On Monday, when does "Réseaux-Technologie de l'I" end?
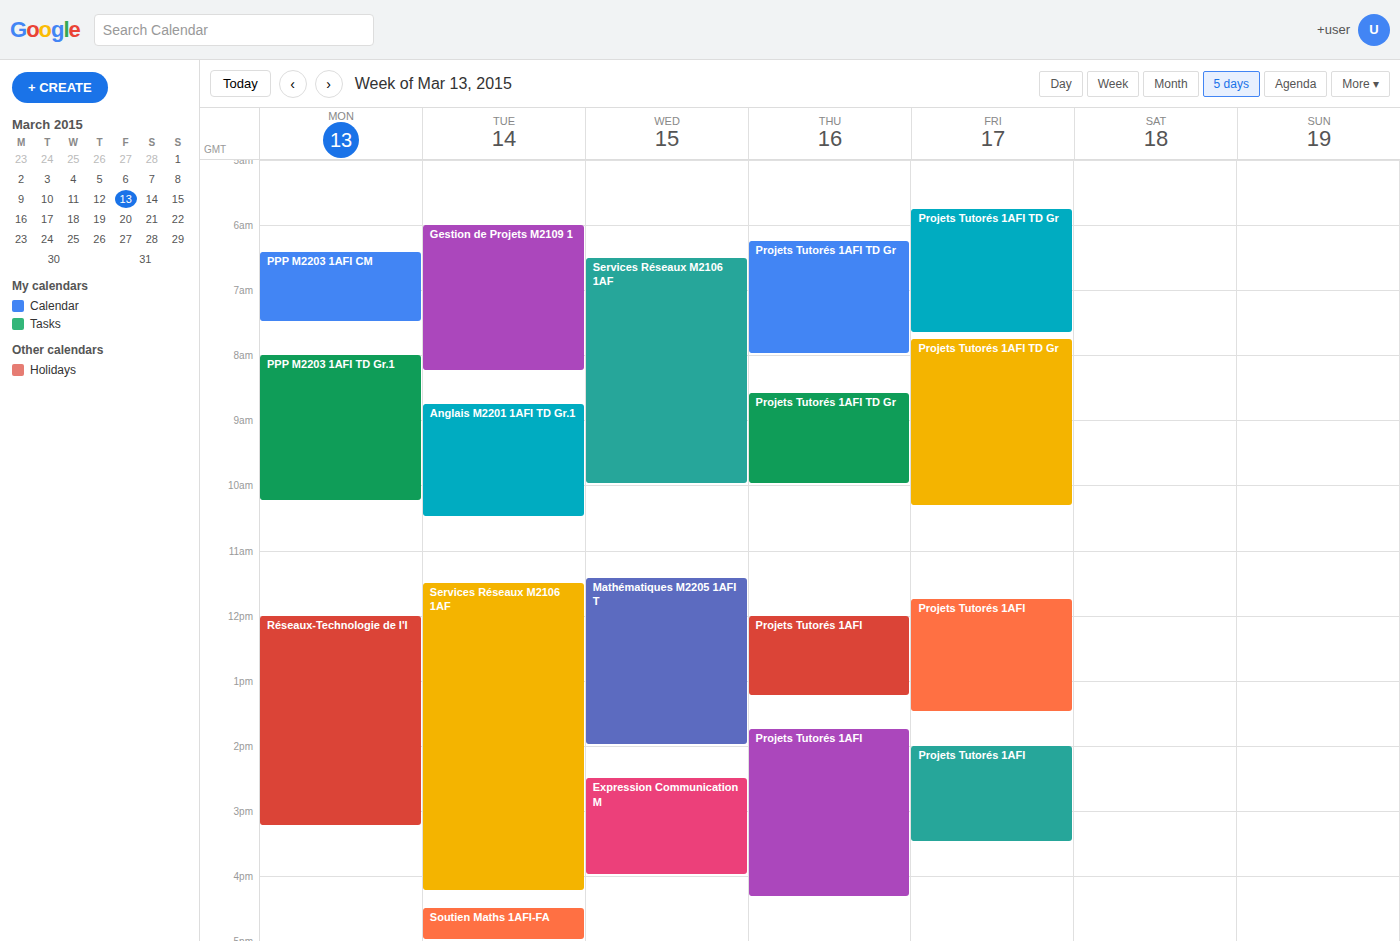
3:15 PM